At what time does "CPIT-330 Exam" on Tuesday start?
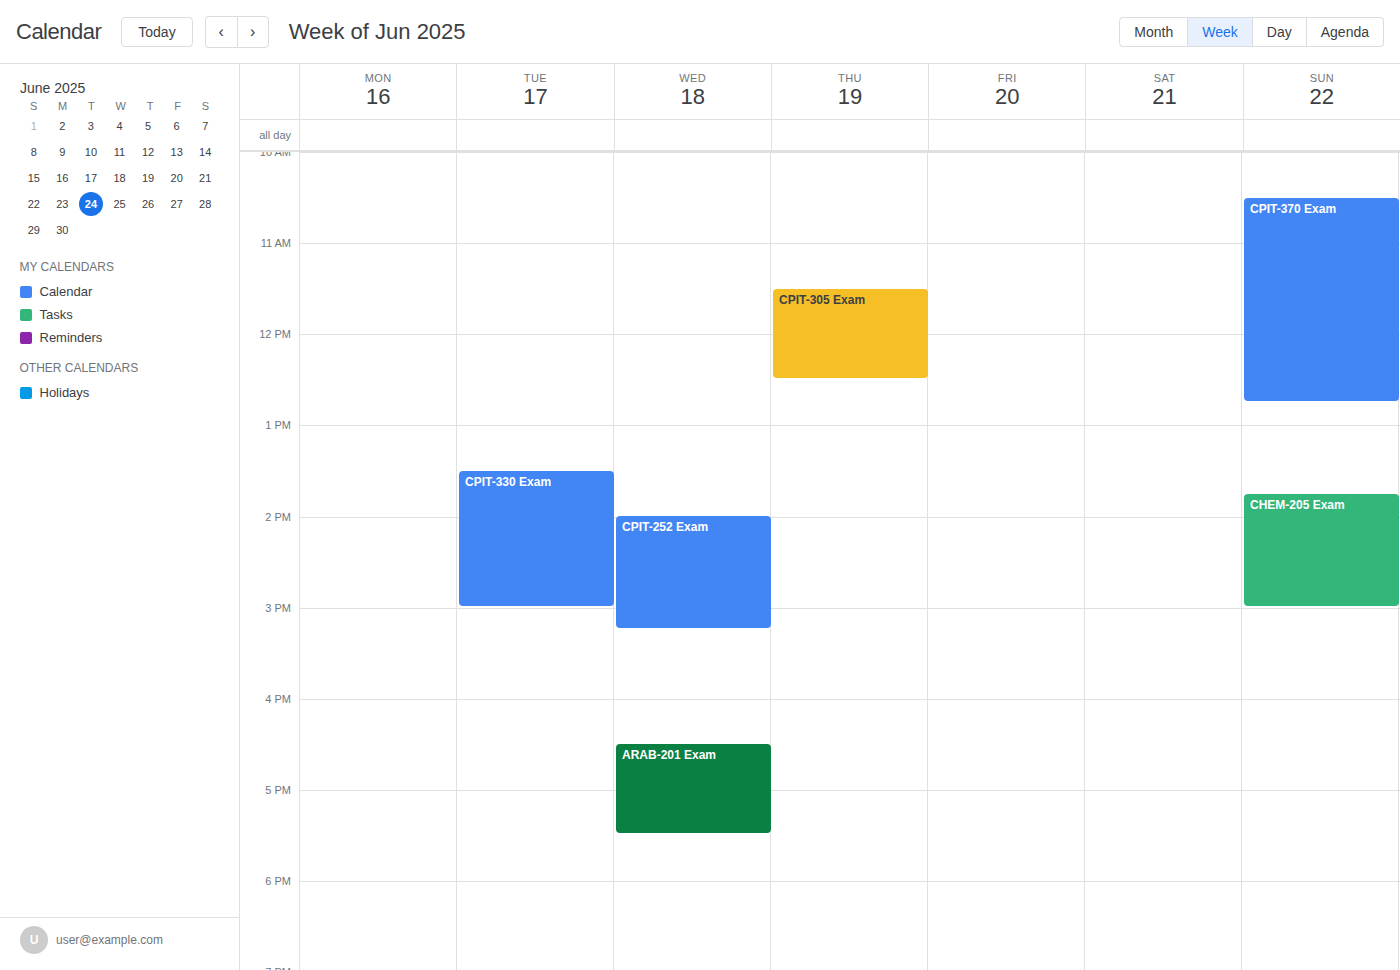
1:30 PM